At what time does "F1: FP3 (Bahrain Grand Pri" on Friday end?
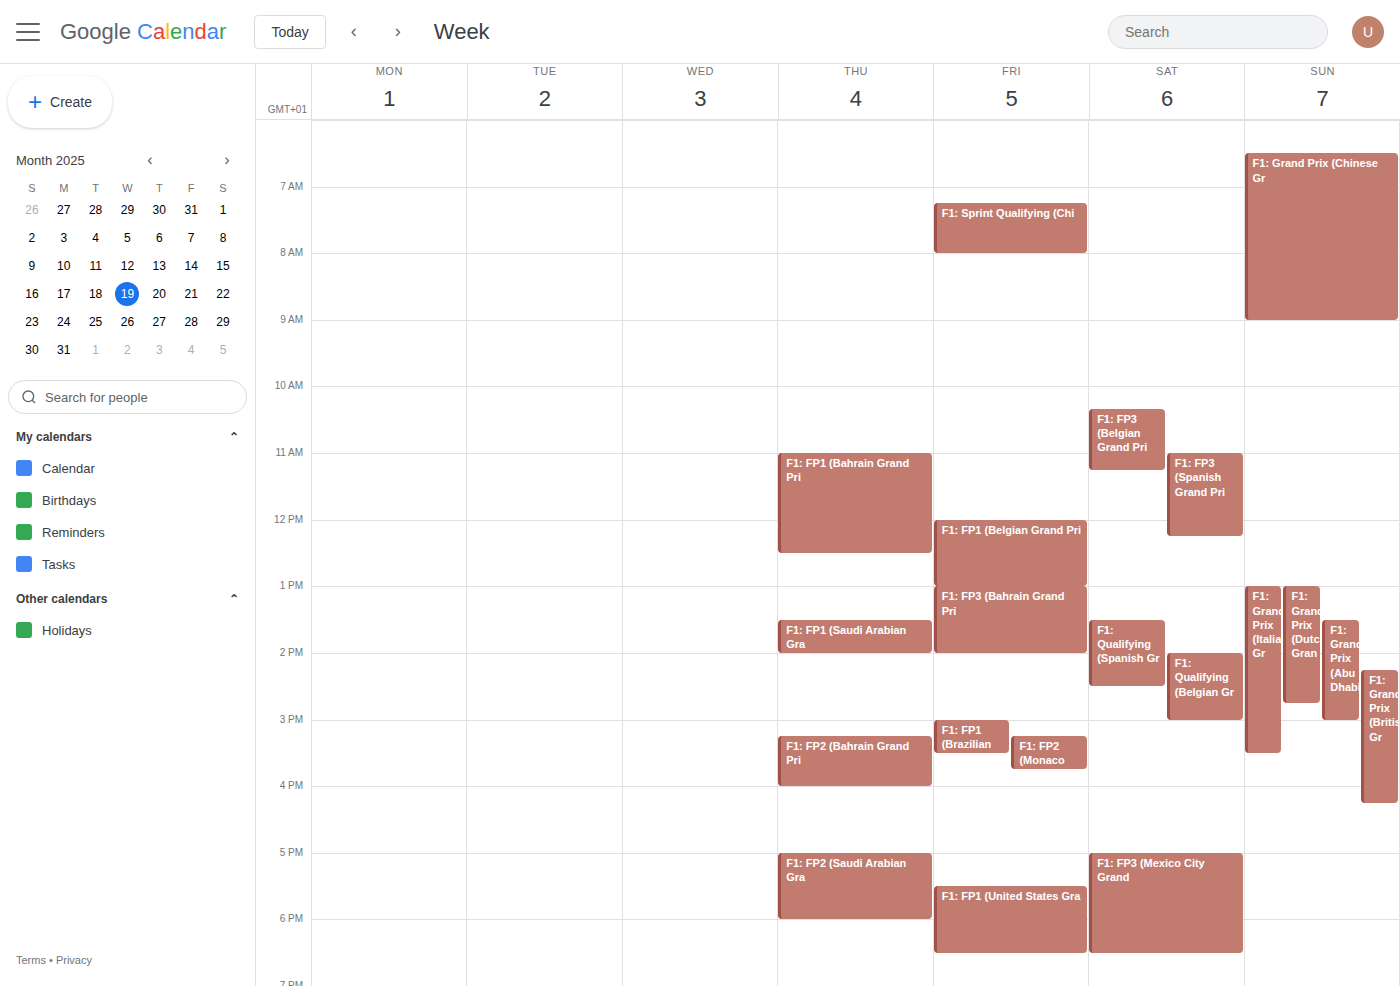
2:00 PM